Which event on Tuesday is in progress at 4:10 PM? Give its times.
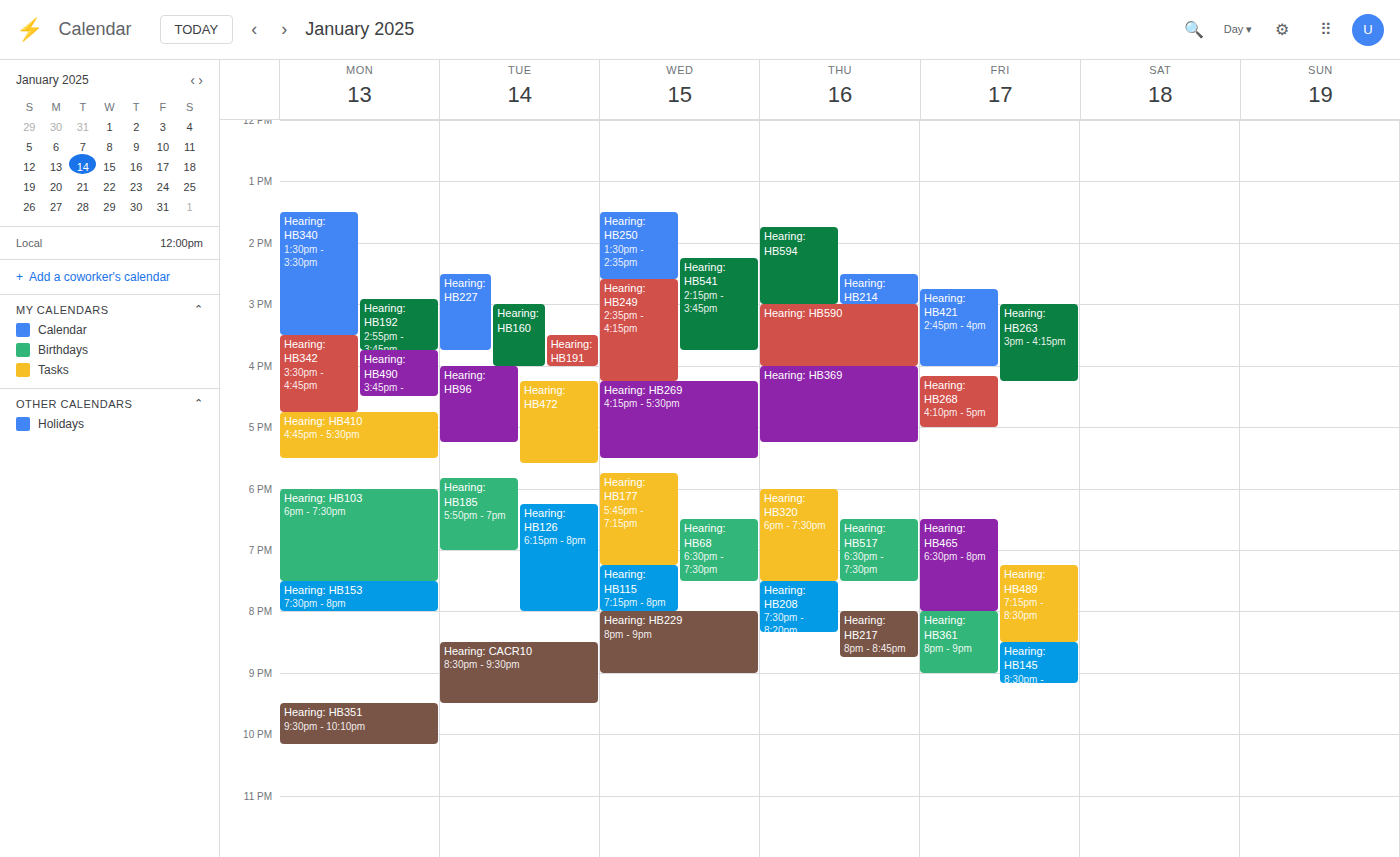
"Hearing: HB96", 4:00 PM to 5:15 PM